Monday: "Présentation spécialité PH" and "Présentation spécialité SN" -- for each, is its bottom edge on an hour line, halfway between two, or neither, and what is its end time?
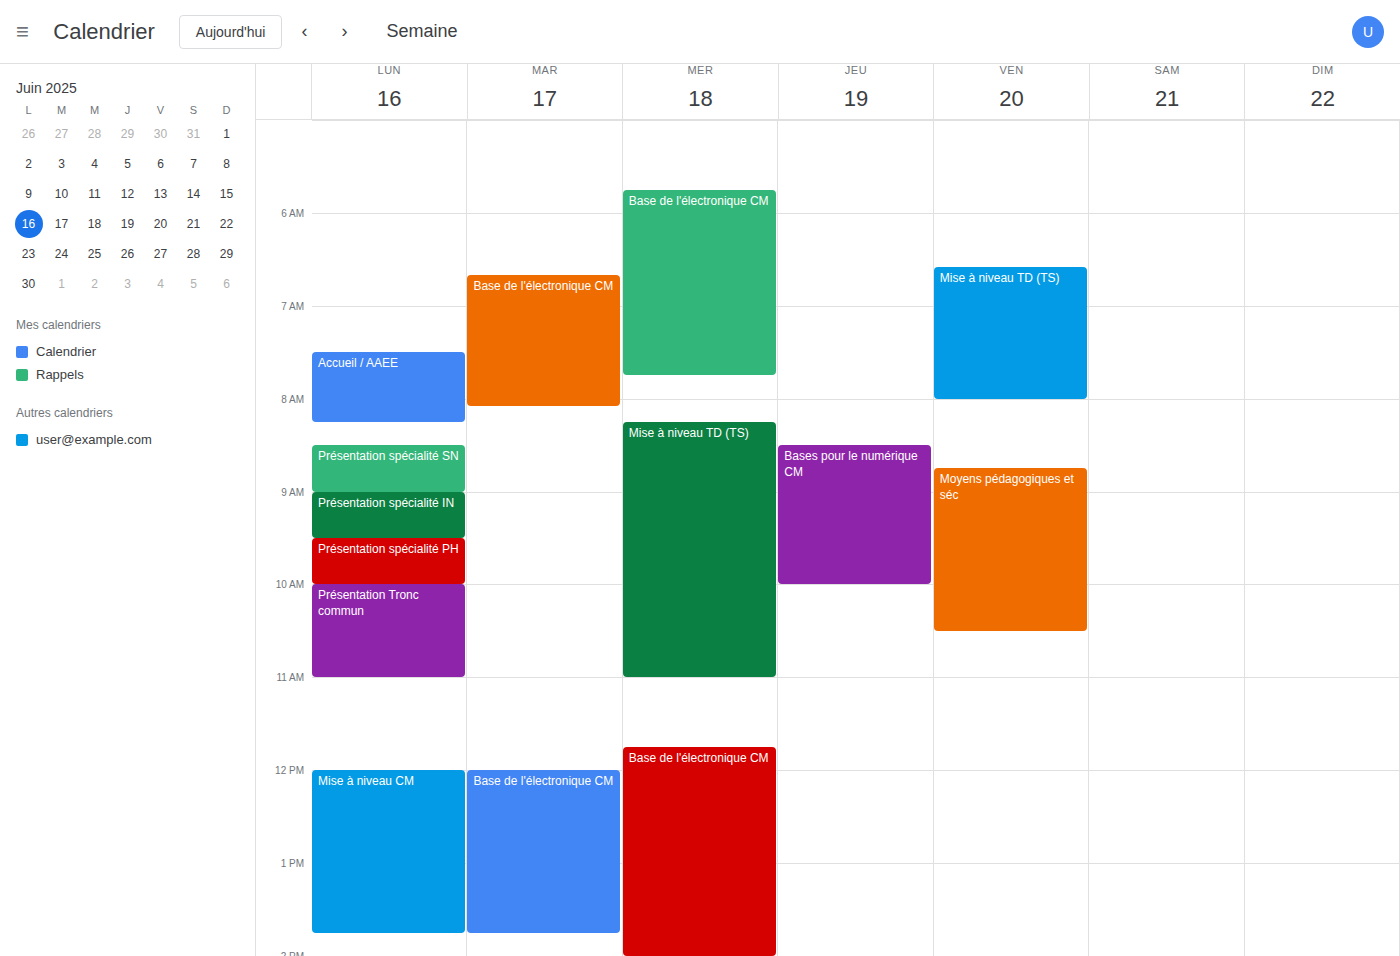
"Présentation spécialité PH": 10:00 AM, exactly on the 10 AM line. "Présentation spécialité SN": 9:00 AM, exactly on the 9 AM line.